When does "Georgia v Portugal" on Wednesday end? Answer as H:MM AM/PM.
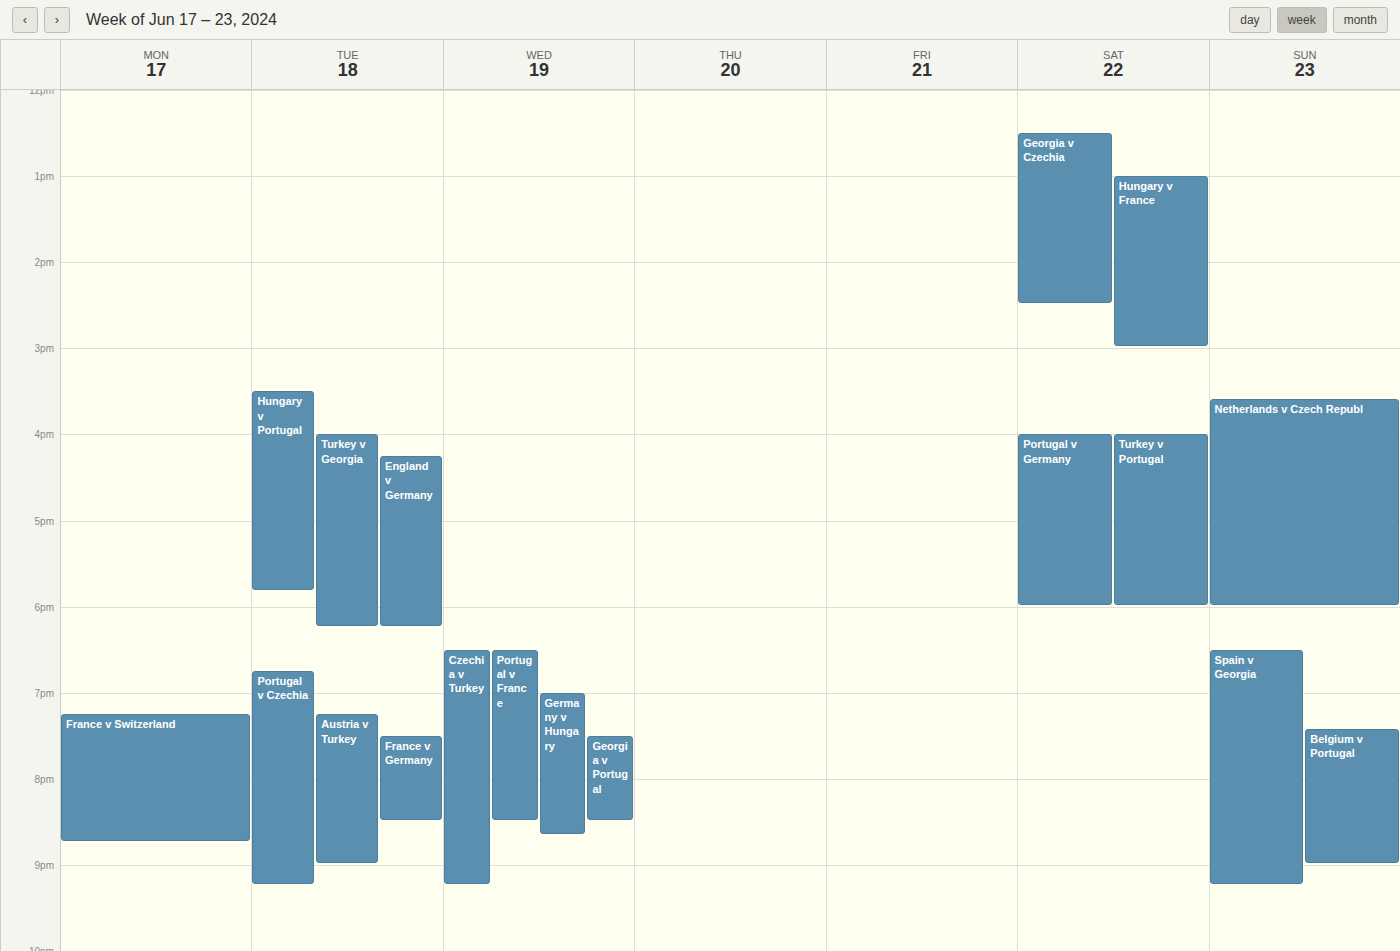
8:30 PM